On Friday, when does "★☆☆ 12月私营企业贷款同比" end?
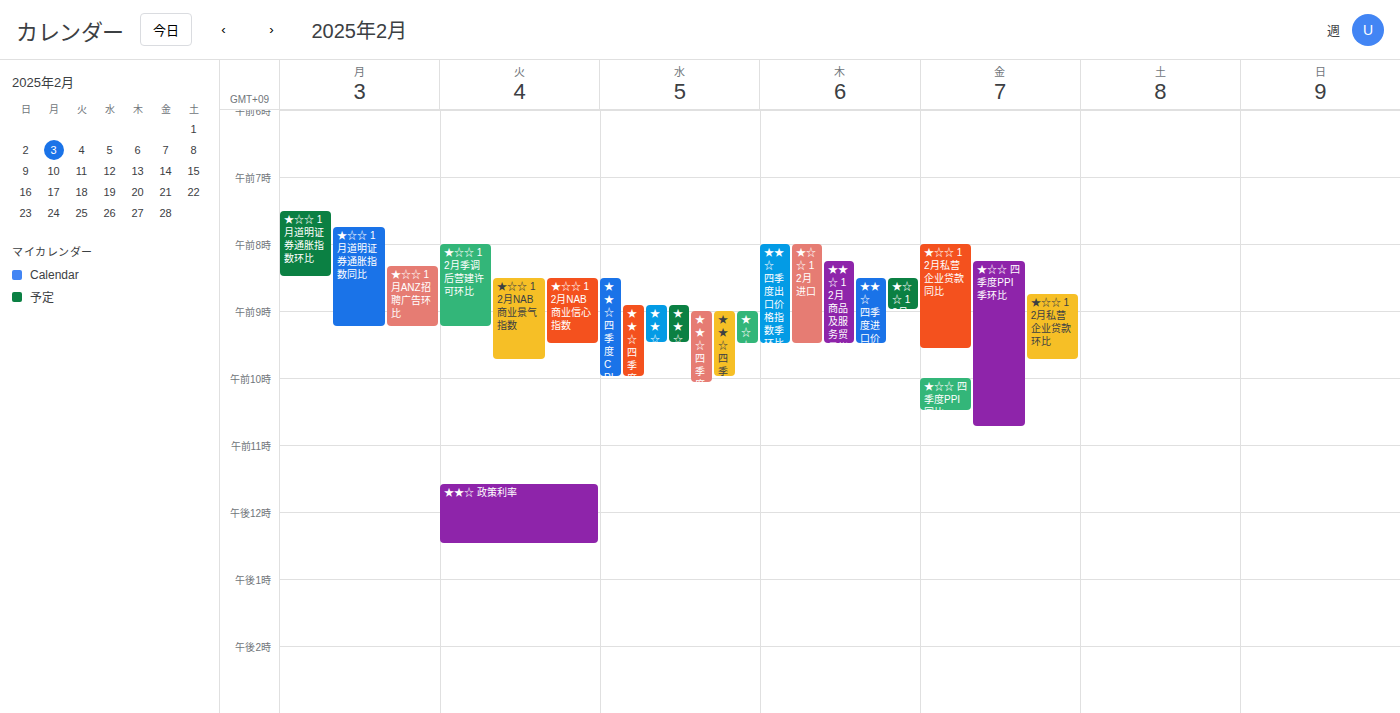
9:35 AM